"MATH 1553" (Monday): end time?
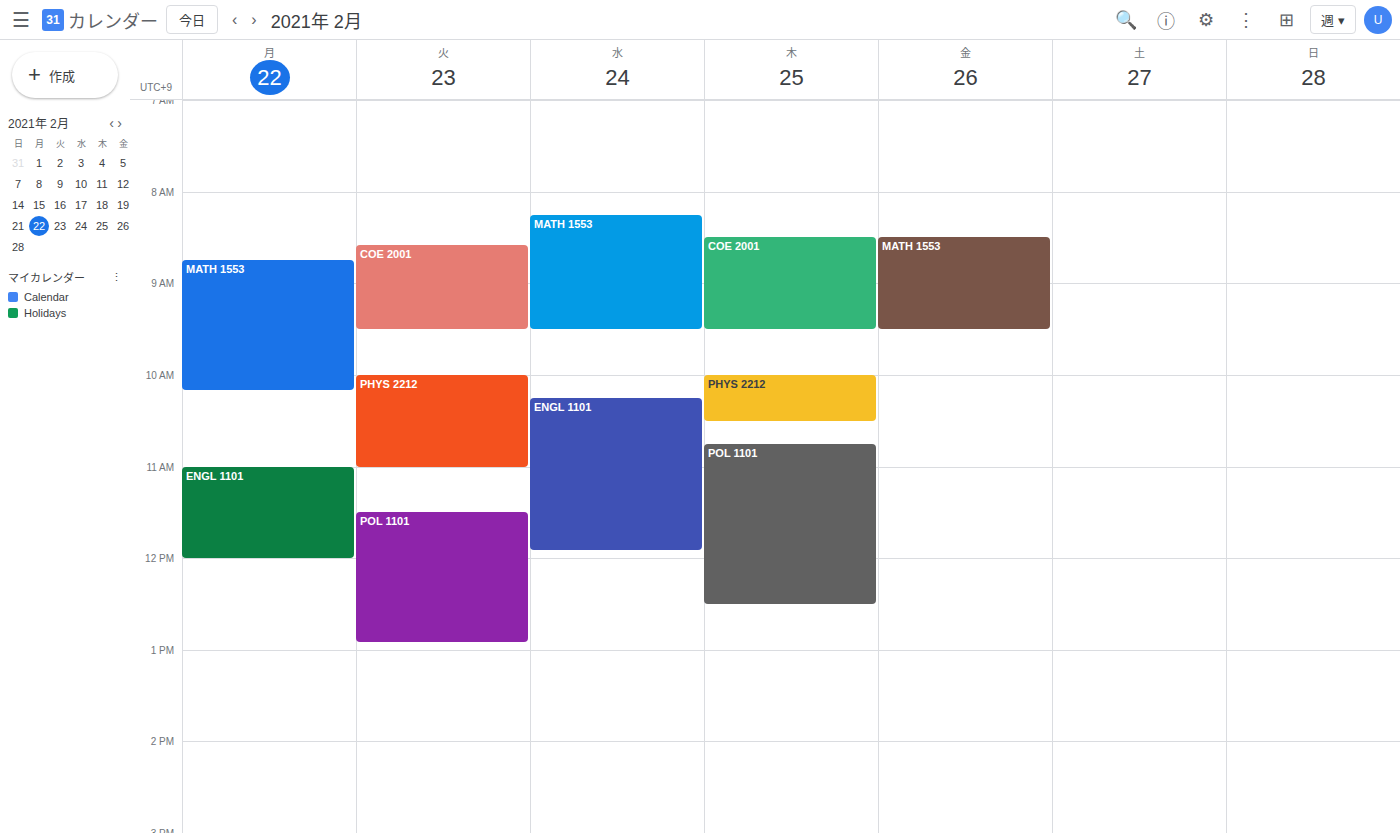
10:10 AM